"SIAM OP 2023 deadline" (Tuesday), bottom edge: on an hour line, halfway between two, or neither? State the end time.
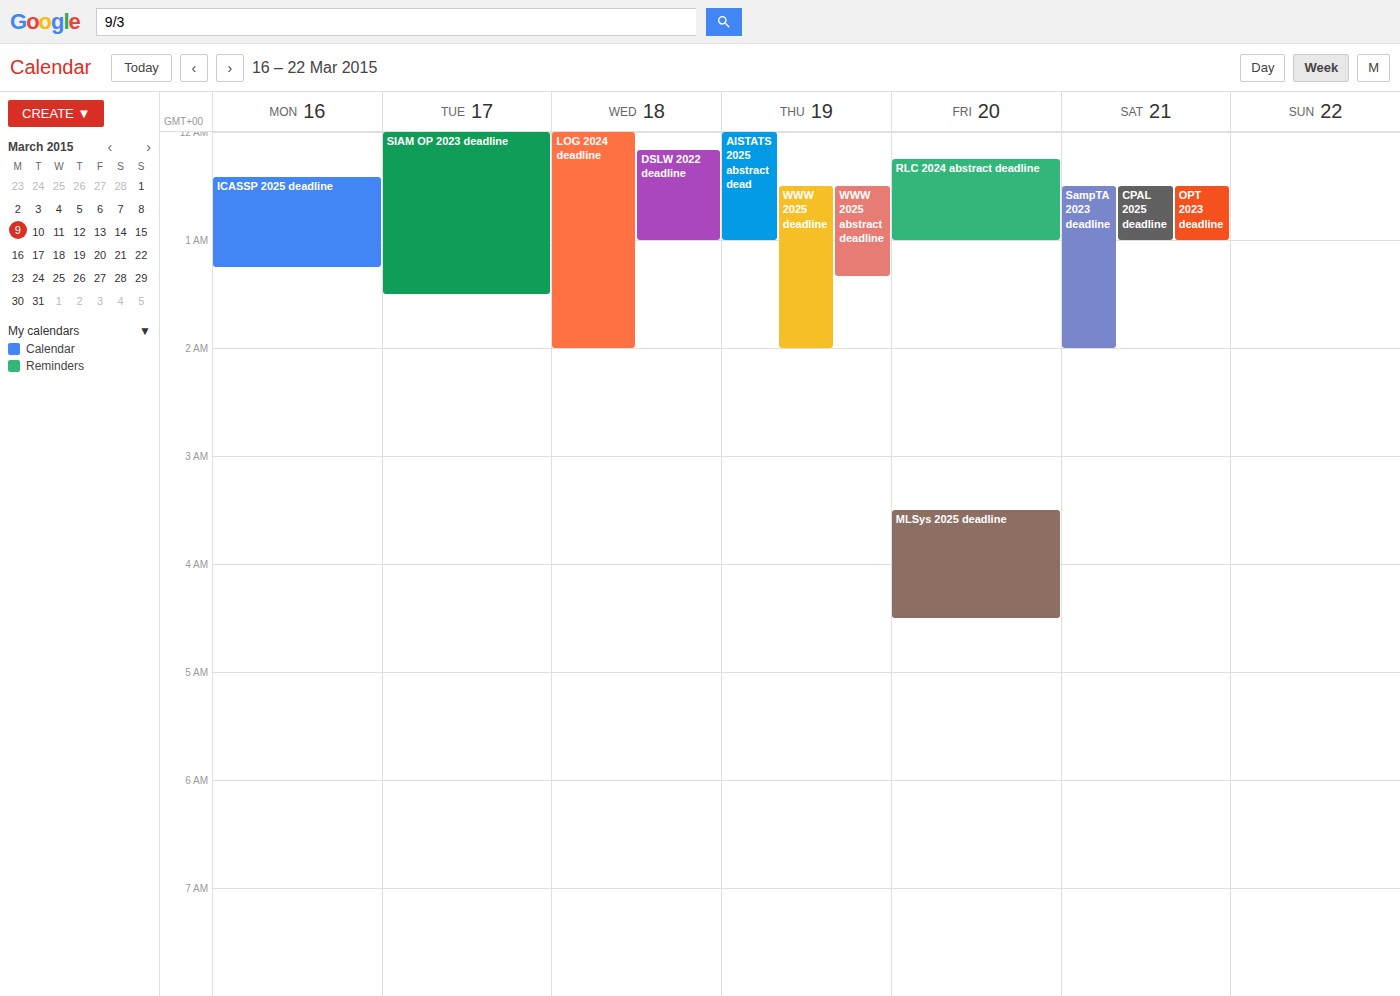
1:30 AM -- halfway between the 1 AM and 2 AM lines.